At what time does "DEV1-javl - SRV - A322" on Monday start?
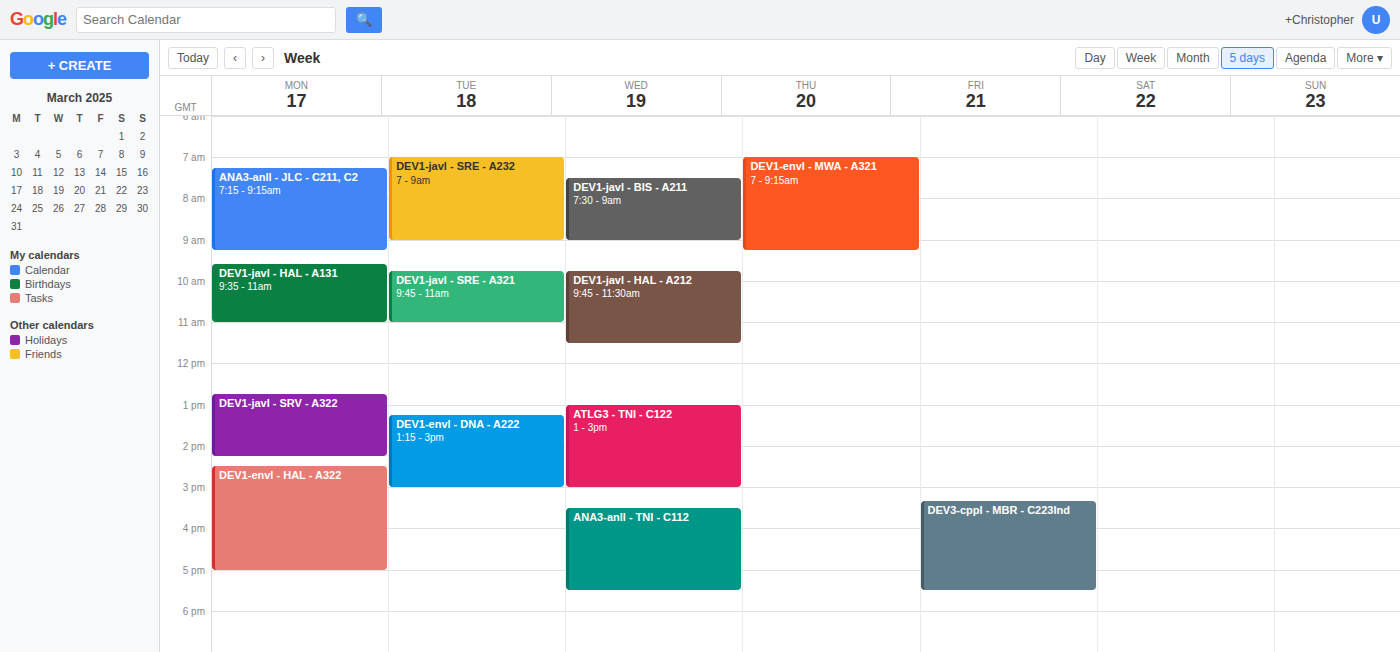
12:45